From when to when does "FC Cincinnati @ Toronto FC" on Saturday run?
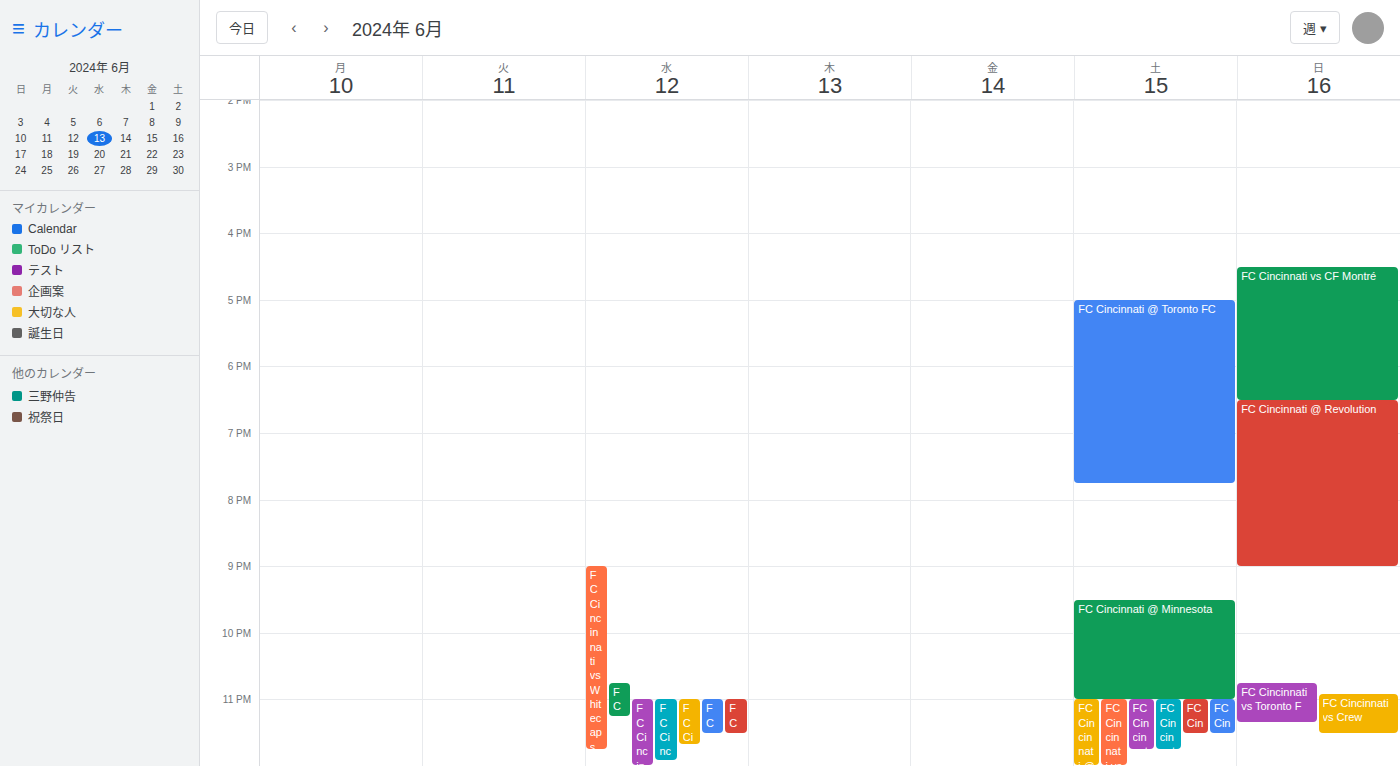
5:00 PM to 7:45 PM